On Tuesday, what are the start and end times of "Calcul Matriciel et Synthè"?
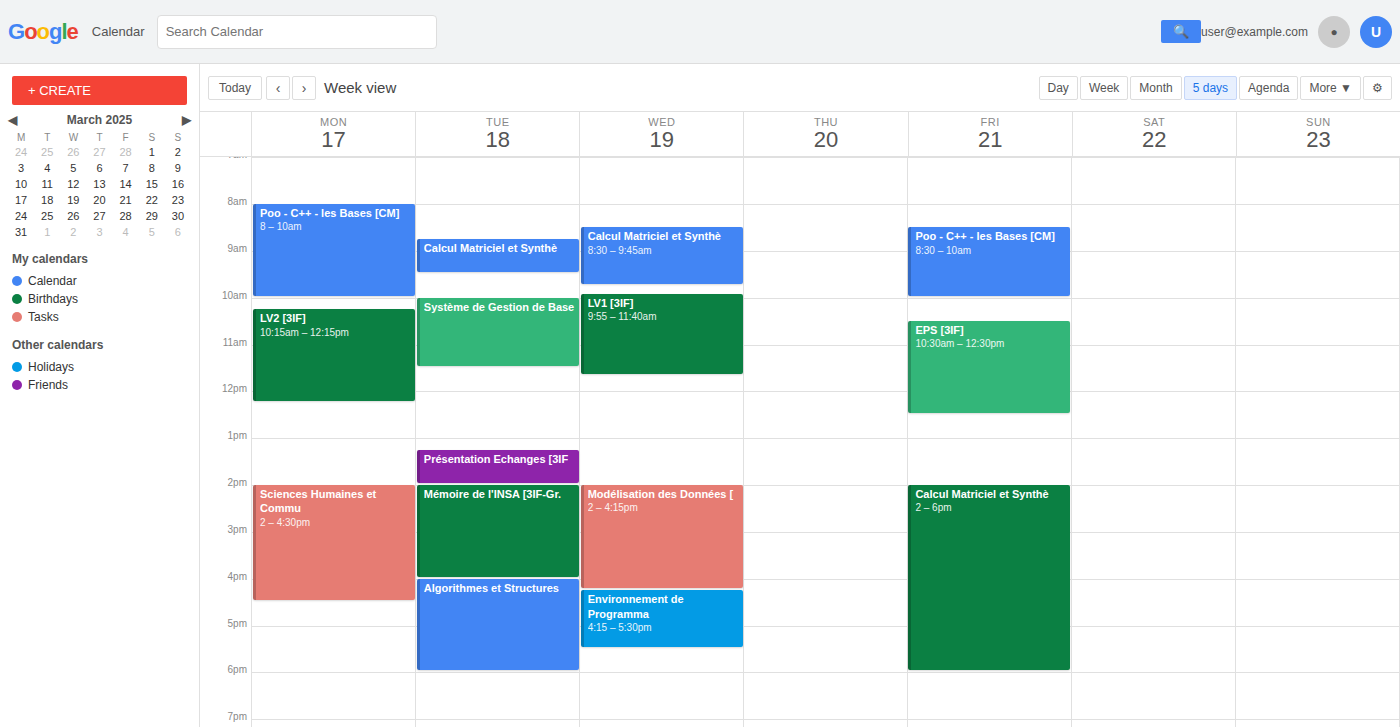
8:45 AM to 9:30 AM